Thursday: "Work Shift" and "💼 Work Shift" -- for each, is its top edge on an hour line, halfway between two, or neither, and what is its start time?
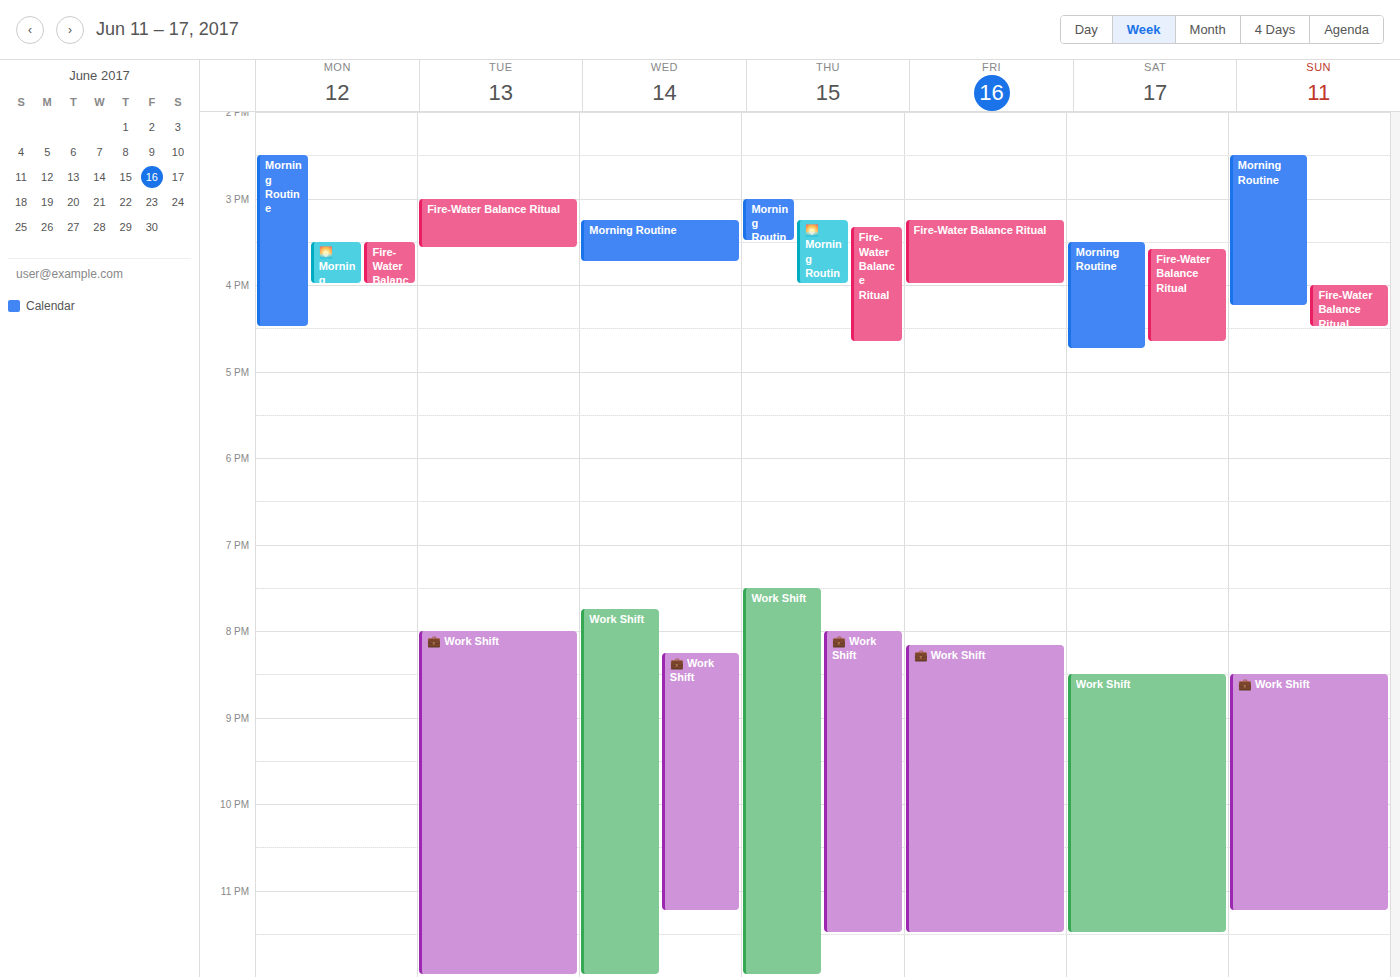
"Work Shift": 7:30 PM, halfway between the 7 PM and 8 PM lines. "💼 Work Shift": 8:00 PM, exactly on the 8 PM line.